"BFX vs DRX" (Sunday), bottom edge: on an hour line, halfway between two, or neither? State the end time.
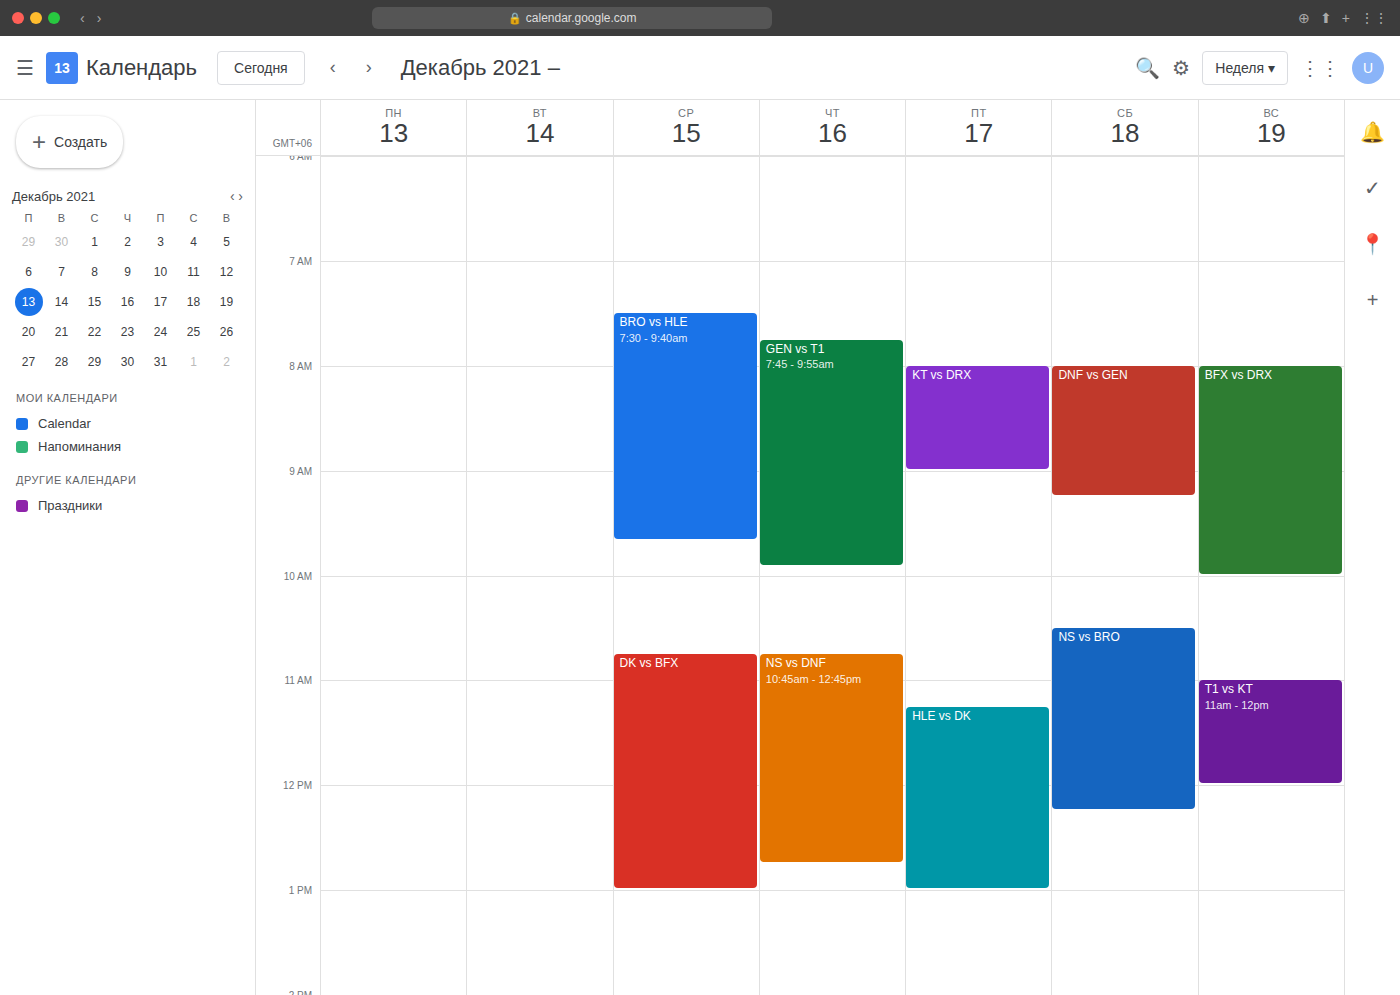
10:00 AM -- exactly on the 10 AM line.